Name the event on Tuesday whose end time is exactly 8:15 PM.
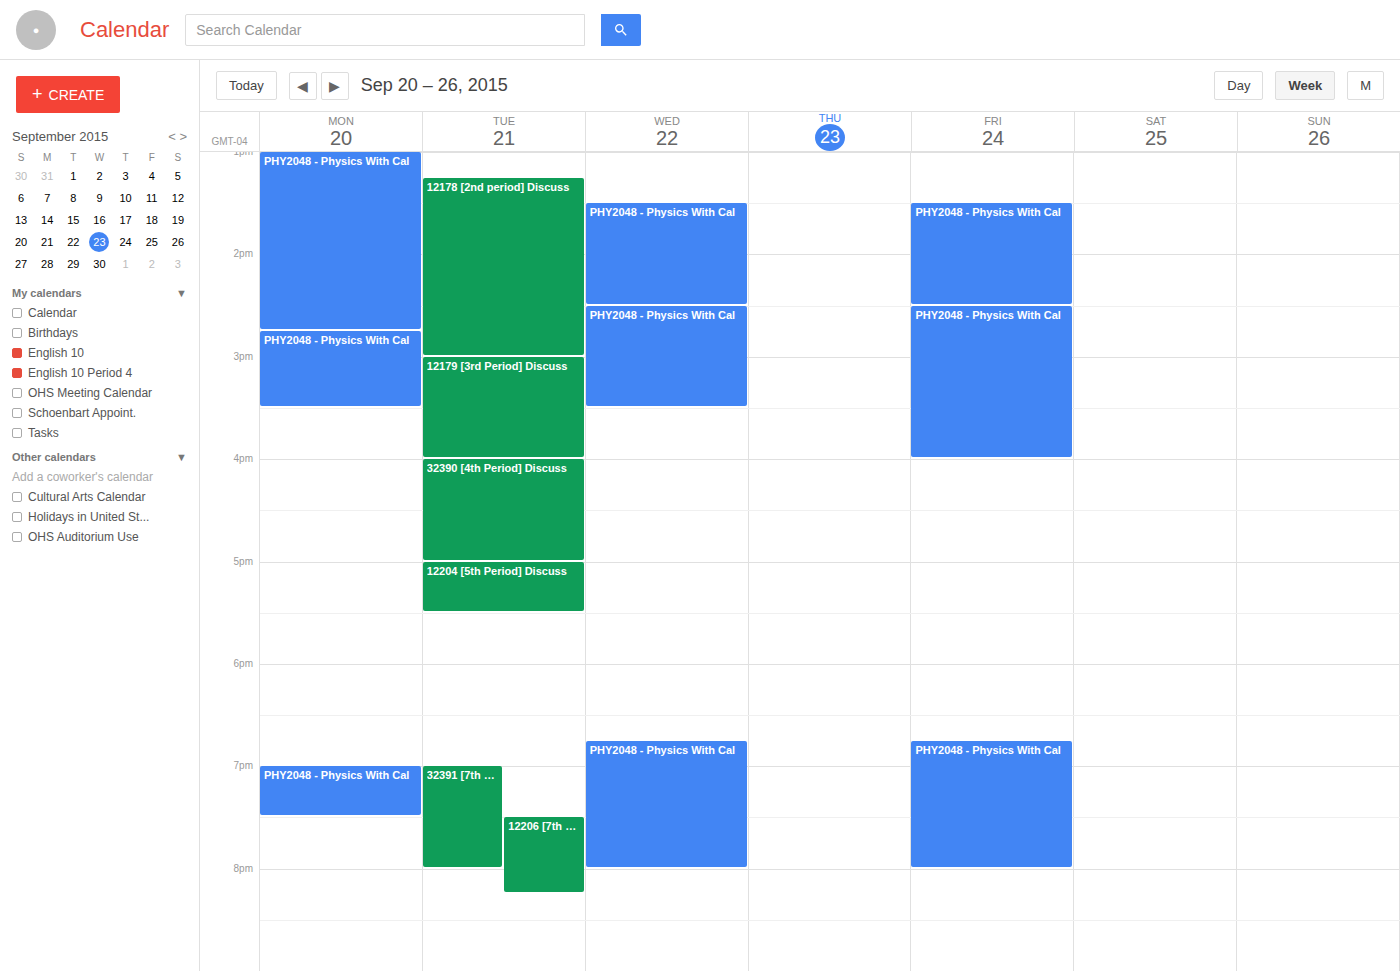
"12206 [7th Period] Discuss"